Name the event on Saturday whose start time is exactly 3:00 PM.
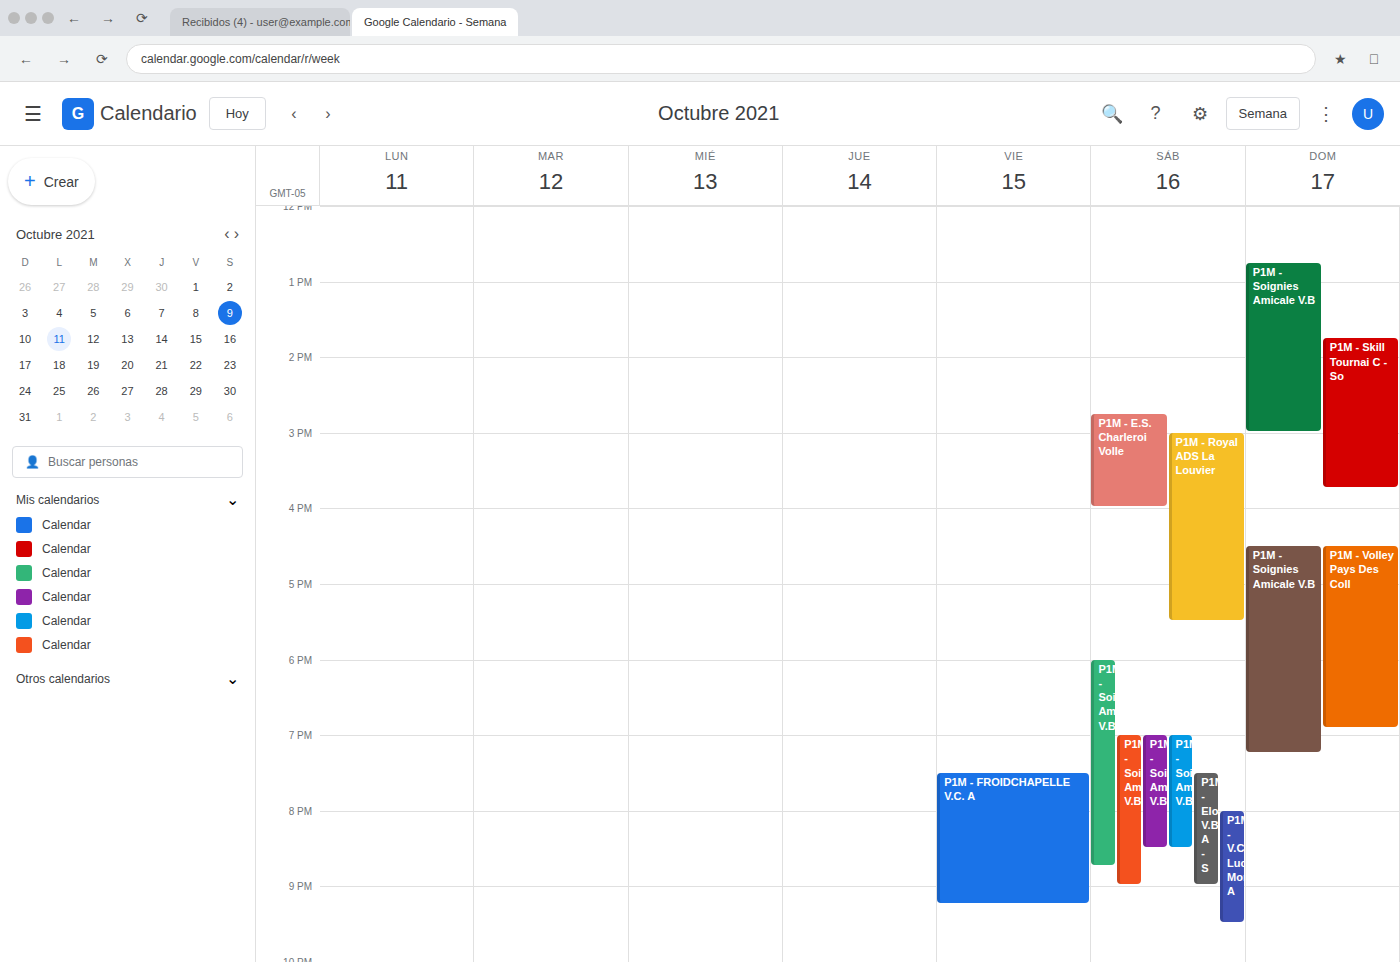
"P1M - Royal ADS La Louvier"